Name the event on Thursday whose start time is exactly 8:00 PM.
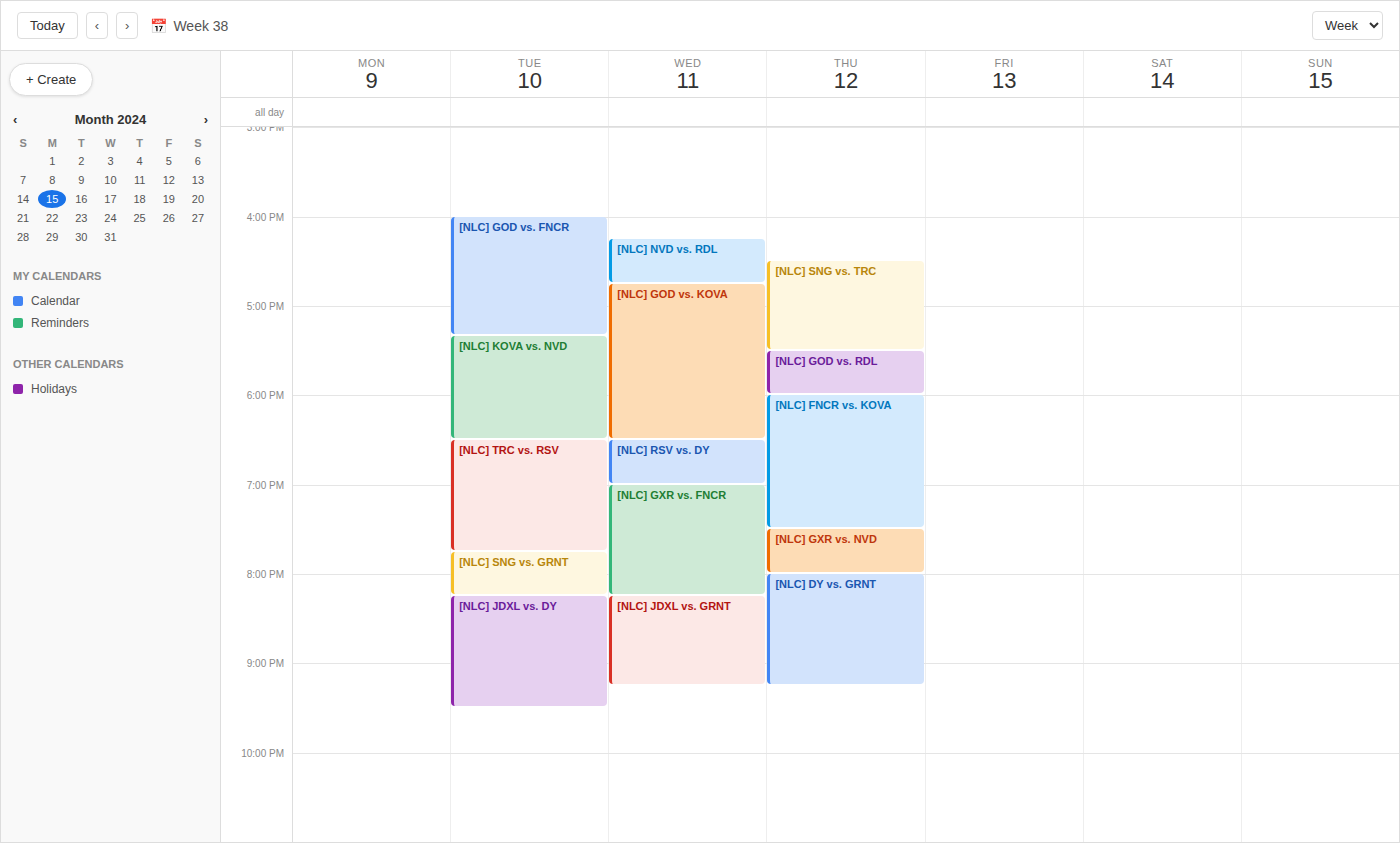
"[NLC] DY vs. GRNT"